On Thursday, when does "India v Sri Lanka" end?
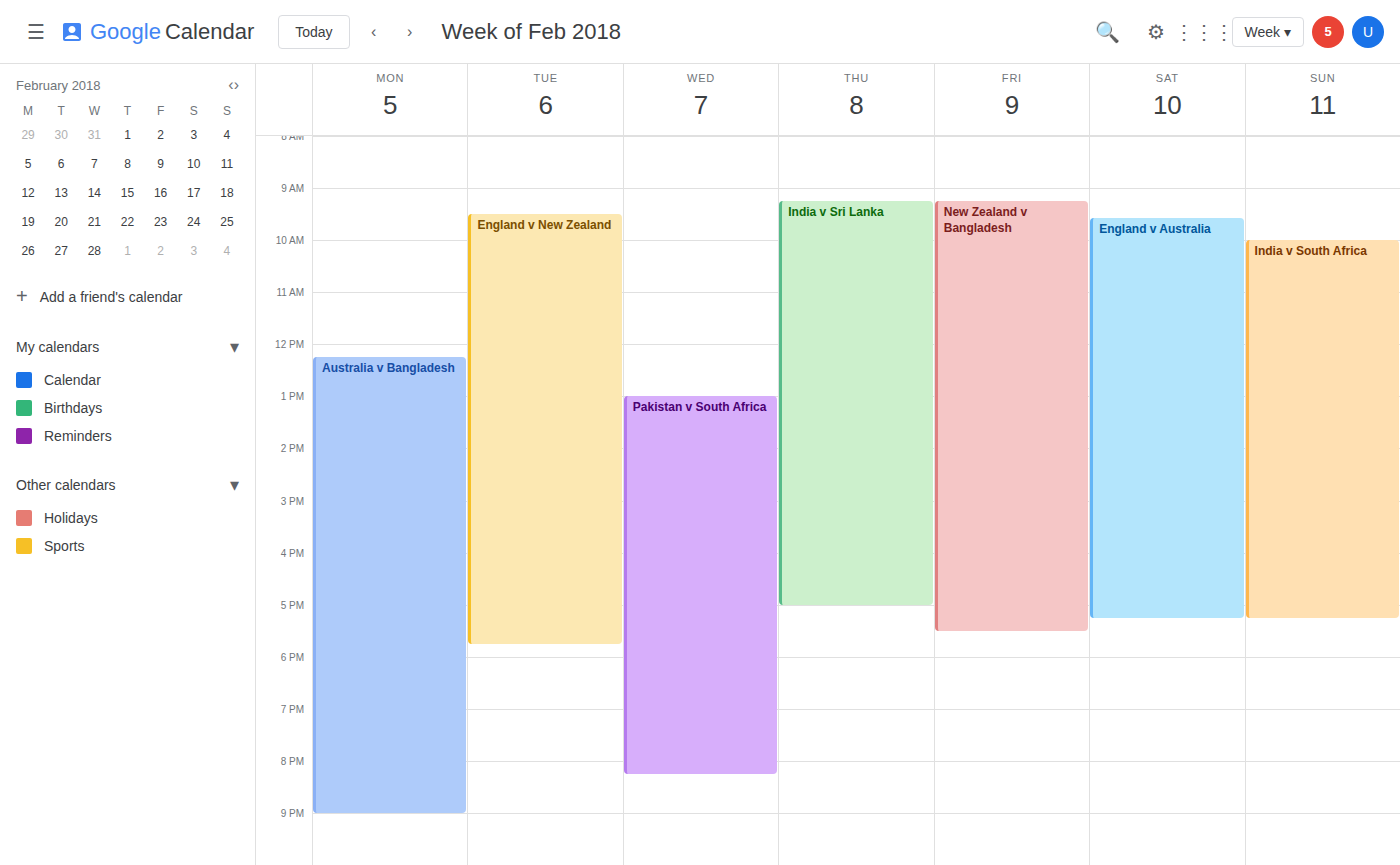
5:00 PM